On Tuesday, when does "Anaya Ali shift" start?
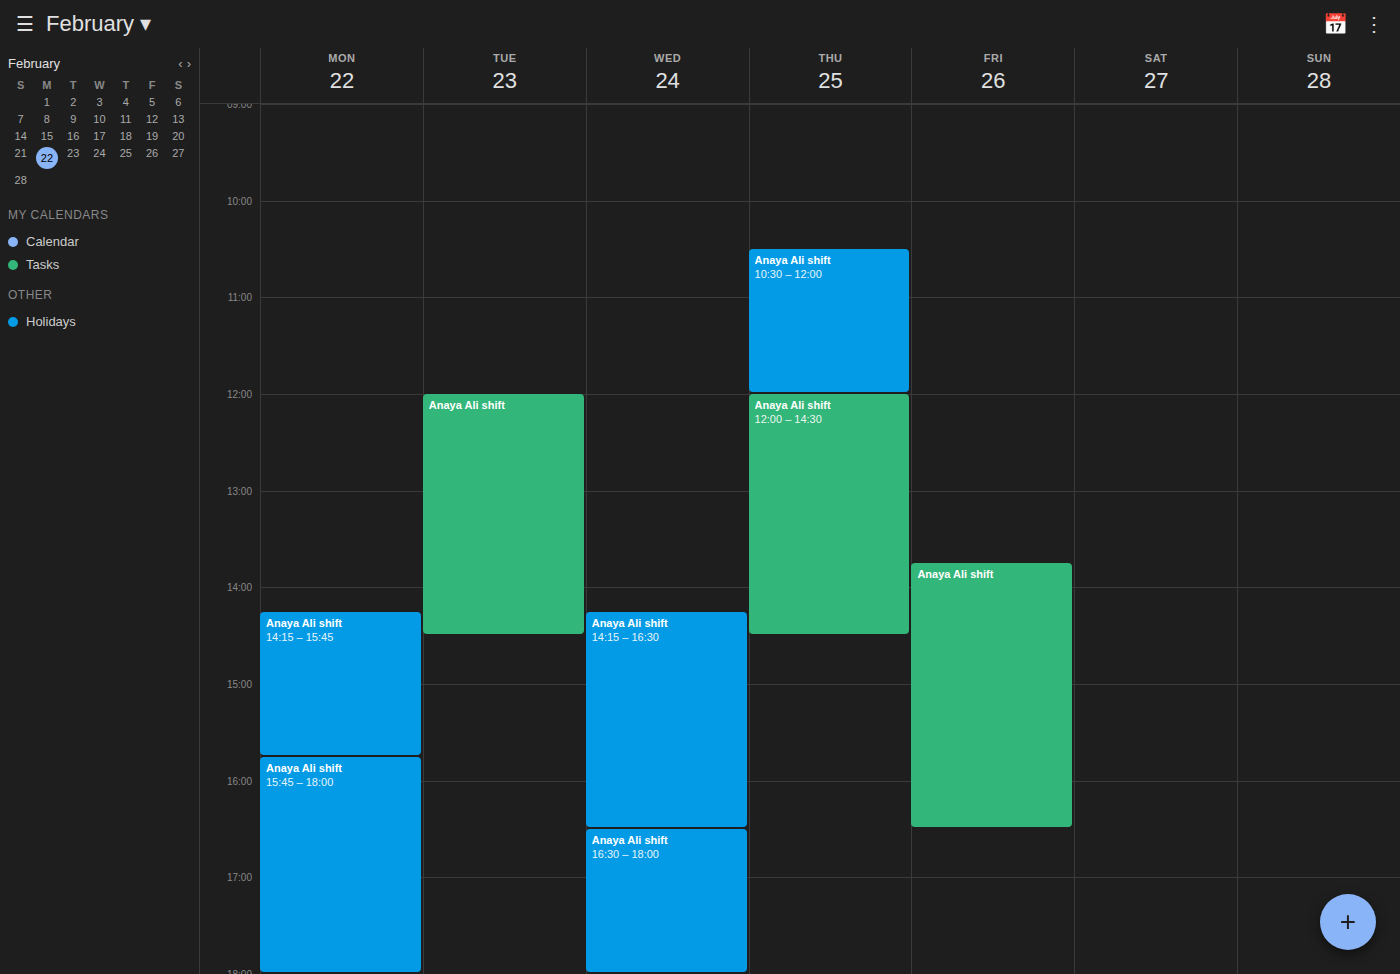
12:00